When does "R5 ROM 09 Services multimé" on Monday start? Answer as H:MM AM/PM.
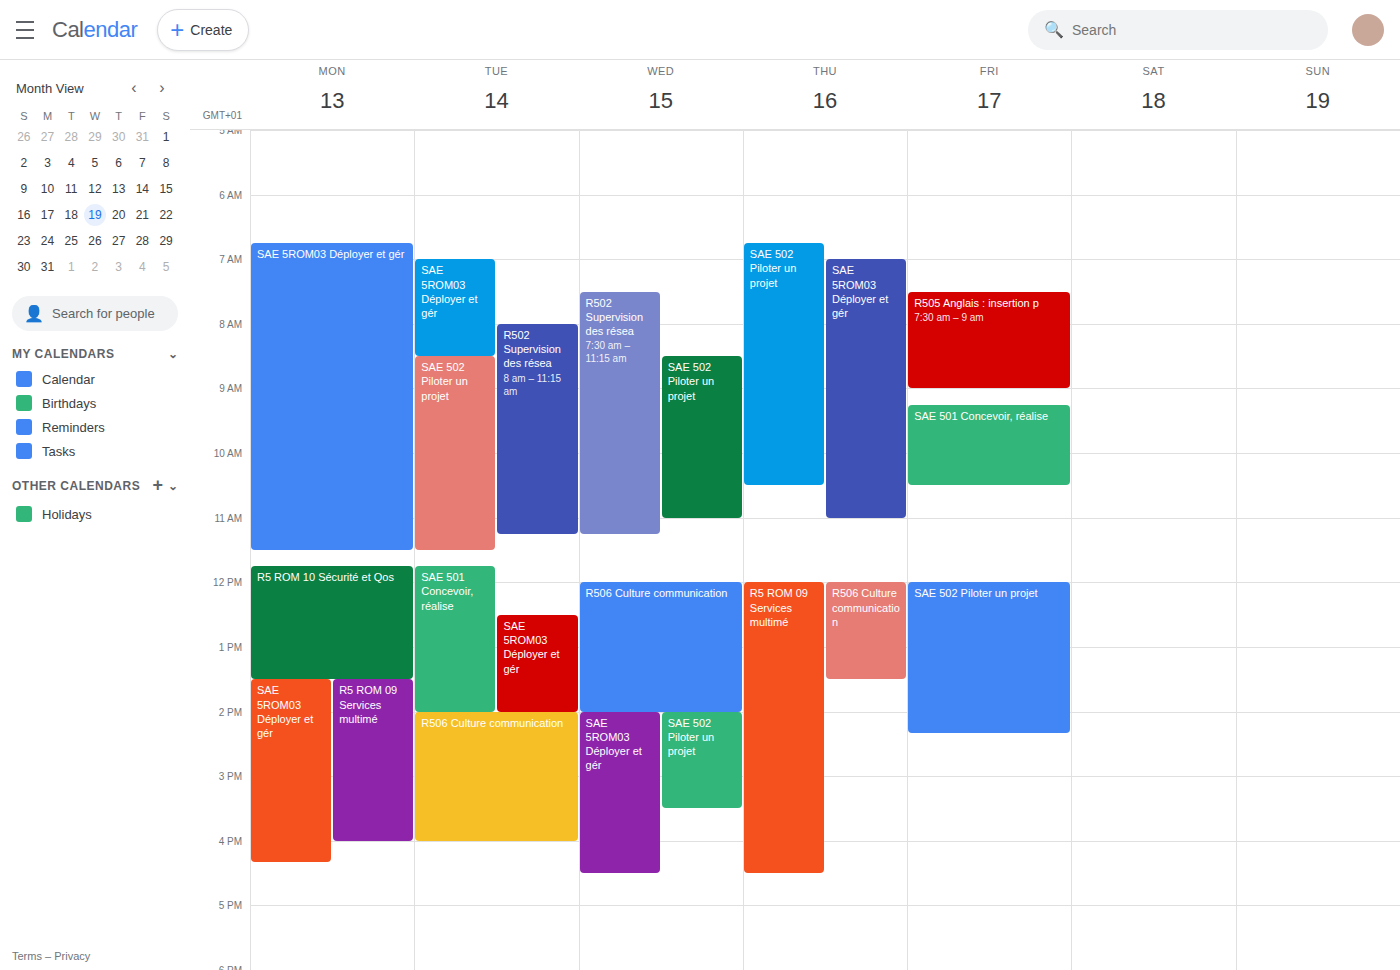
1:30 PM